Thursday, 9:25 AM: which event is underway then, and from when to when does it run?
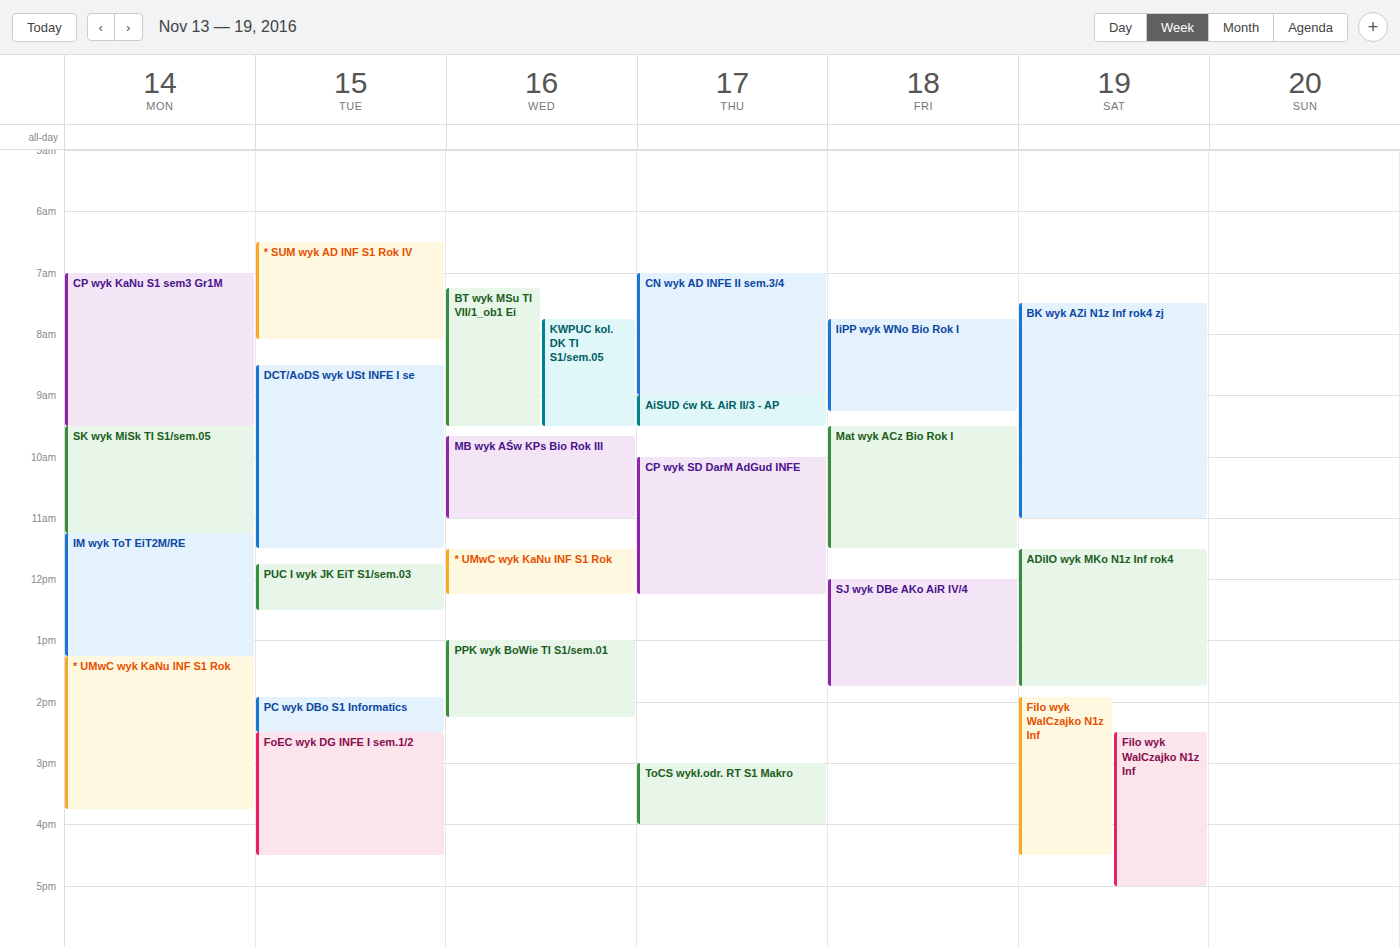
"AiSUD ćw KŁ AiR II/3 - AP", 9:00 AM to 9:30 AM